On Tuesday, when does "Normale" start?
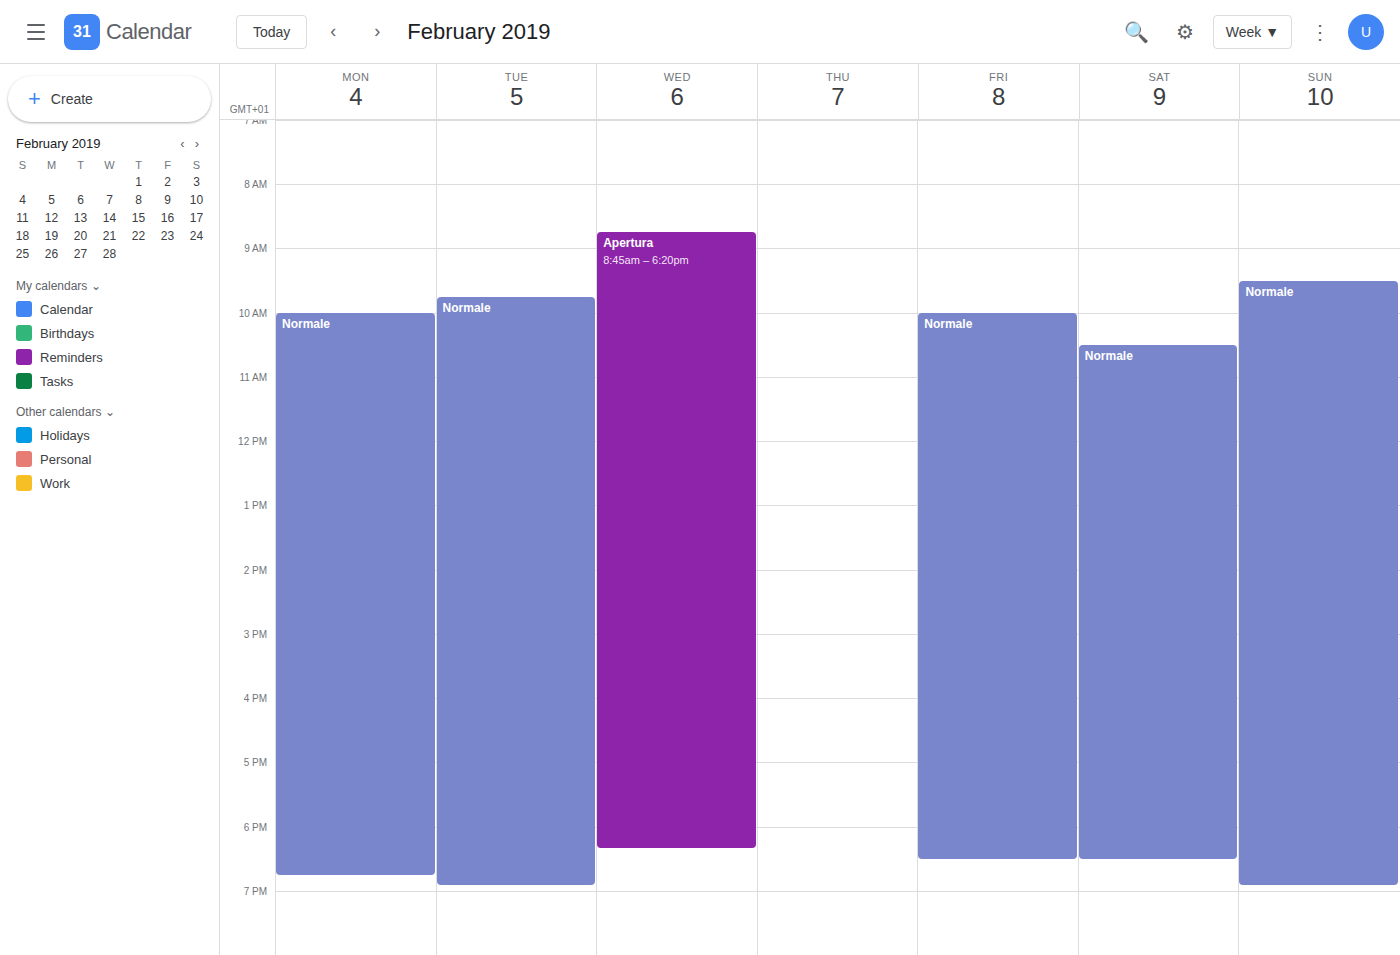
9:45 AM